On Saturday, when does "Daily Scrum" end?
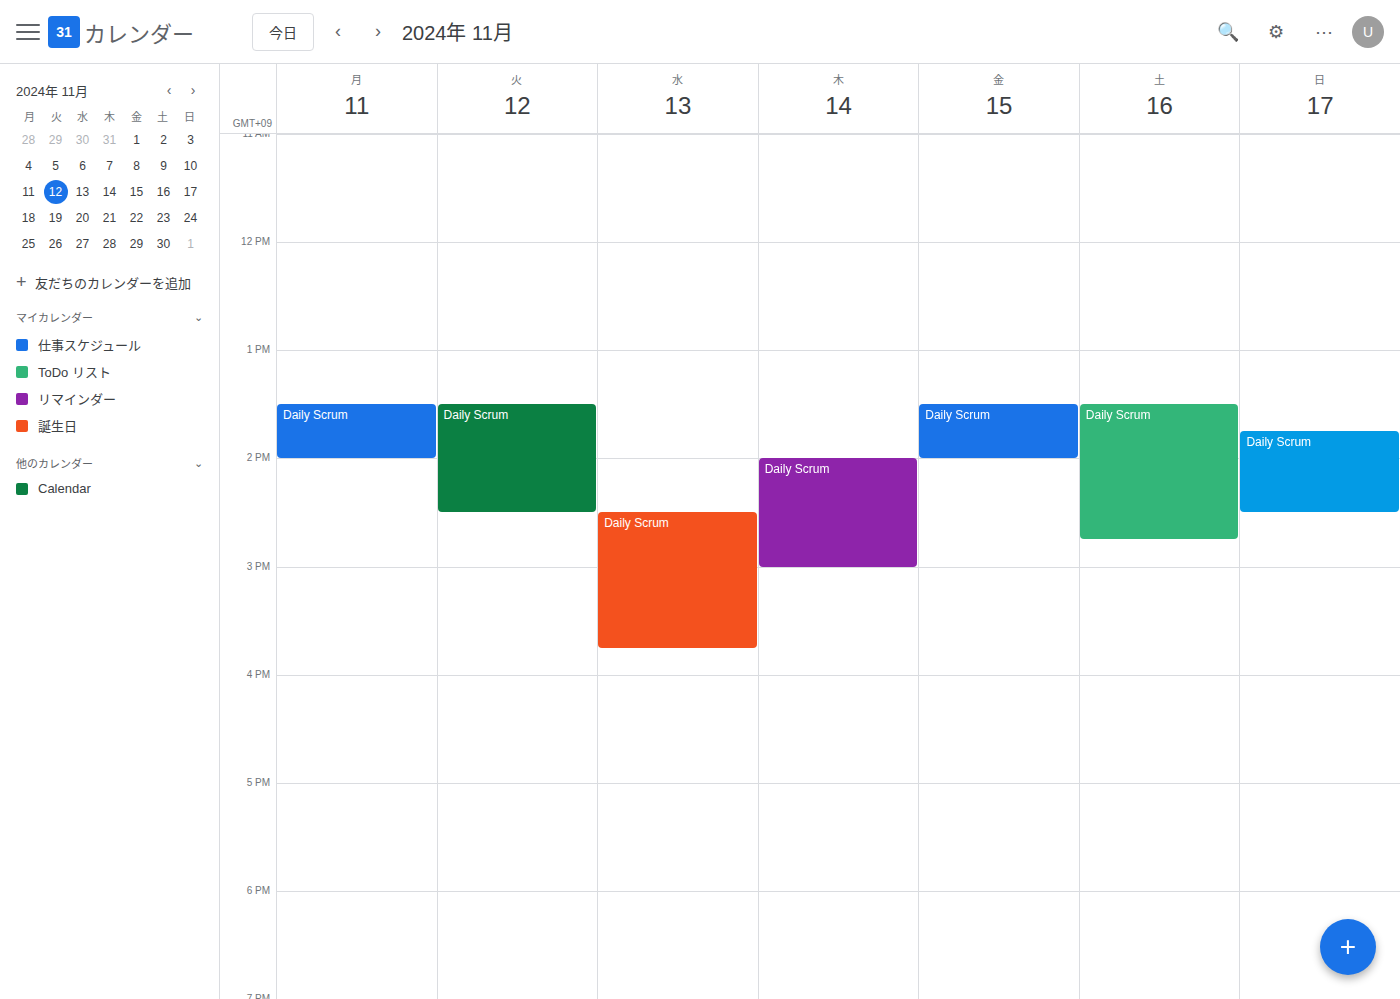
2:45 PM